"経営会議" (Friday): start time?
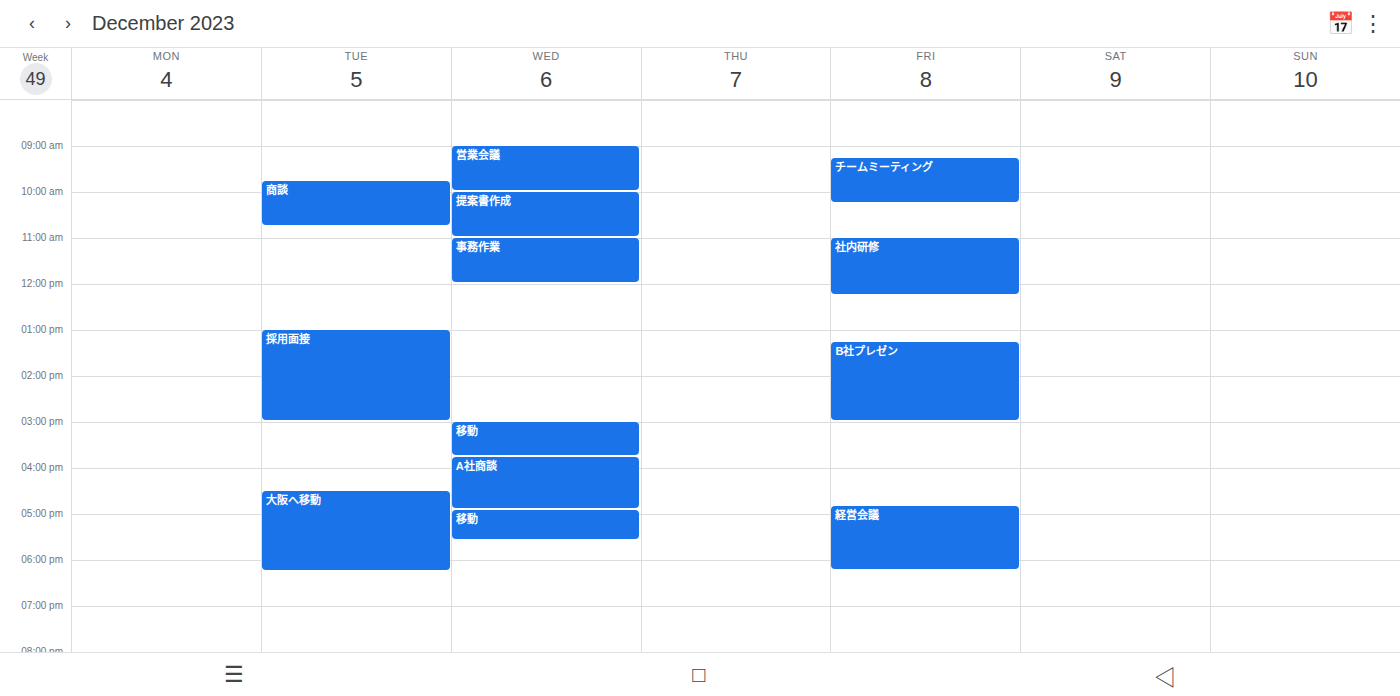
4:50 PM